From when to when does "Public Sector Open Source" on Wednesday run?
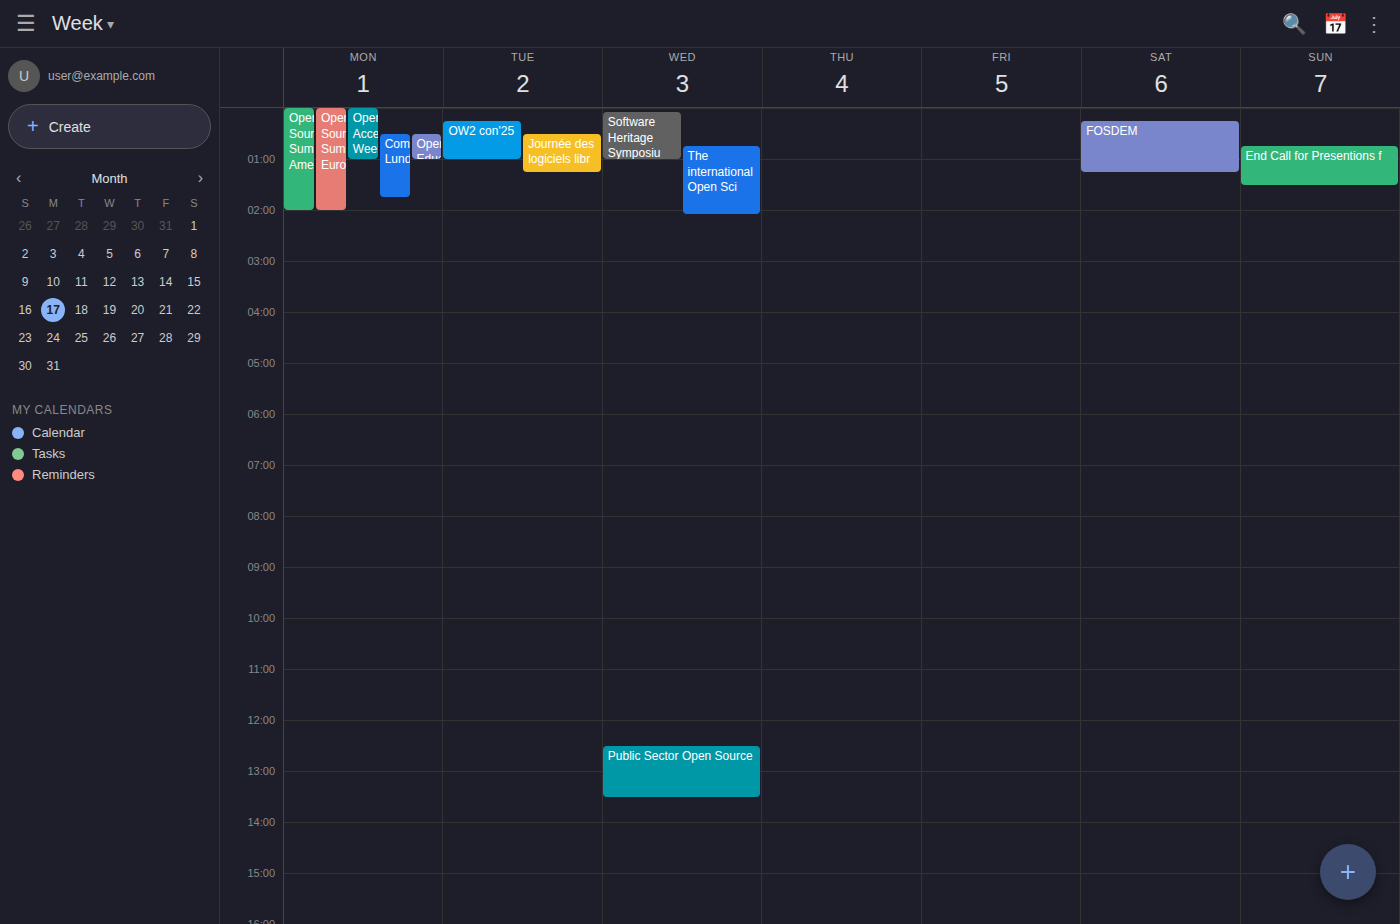
12:30 PM to 1:30 PM